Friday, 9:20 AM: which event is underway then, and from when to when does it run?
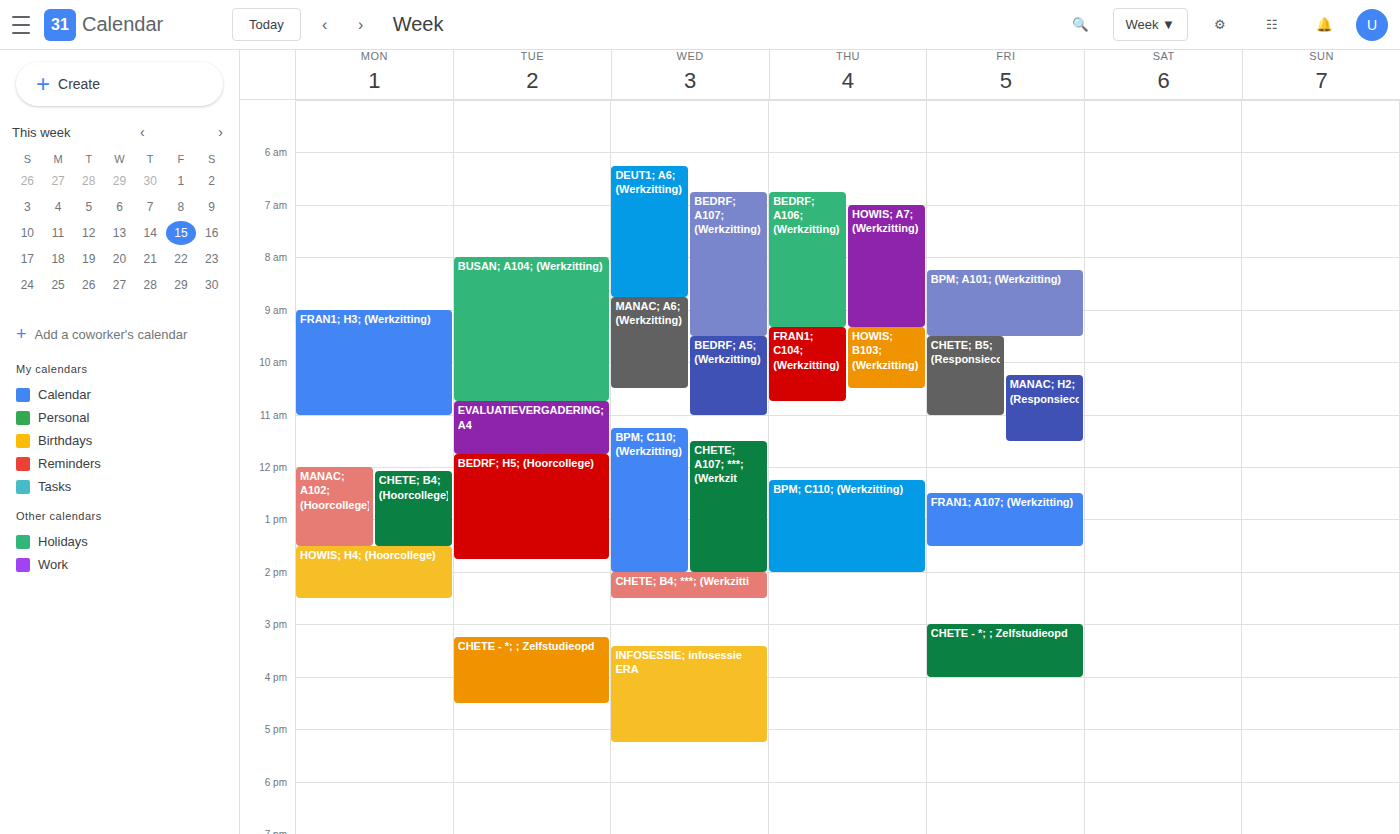
"BPM; A101; (Werkzitting)", 8:15 AM to 9:30 AM